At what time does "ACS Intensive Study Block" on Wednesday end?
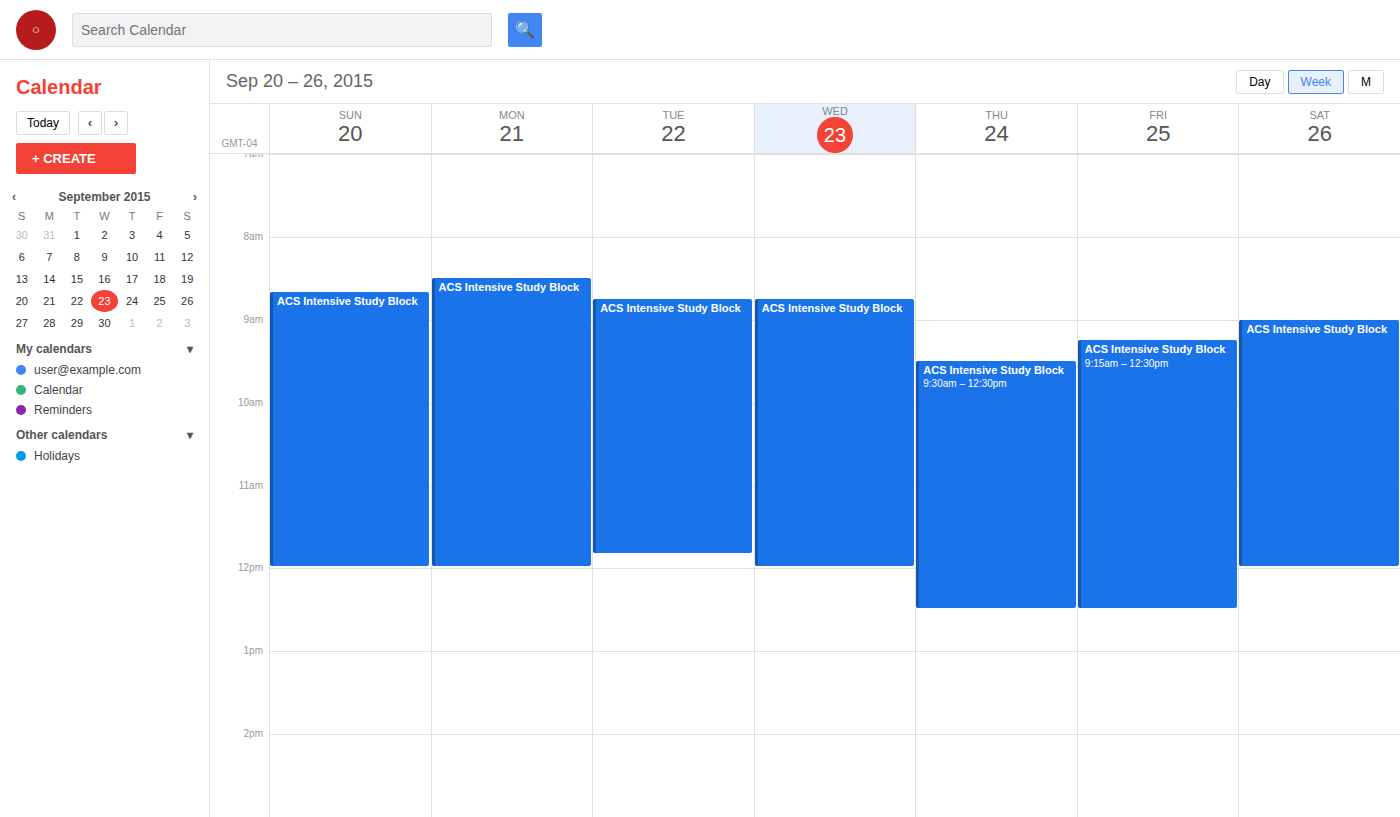
12:00 PM